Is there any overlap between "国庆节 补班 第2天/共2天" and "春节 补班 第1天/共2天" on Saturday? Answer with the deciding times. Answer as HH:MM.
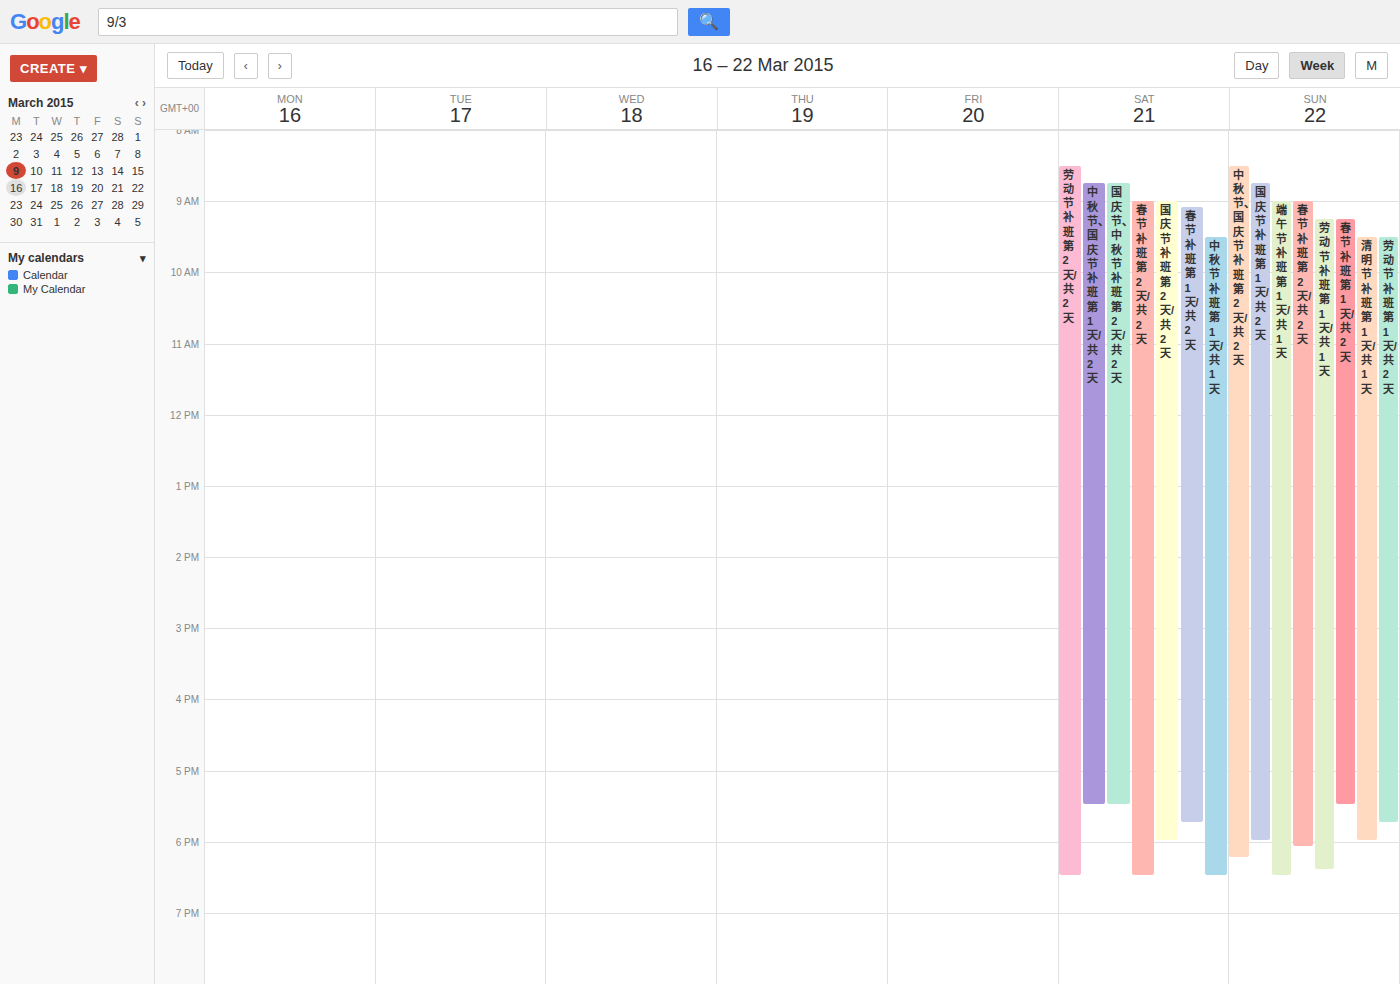
"春节 补班 第1天/共2天" runs 09:05 to 17:45, inside "国庆节 补班 第2天/共2天" -- they overlap.